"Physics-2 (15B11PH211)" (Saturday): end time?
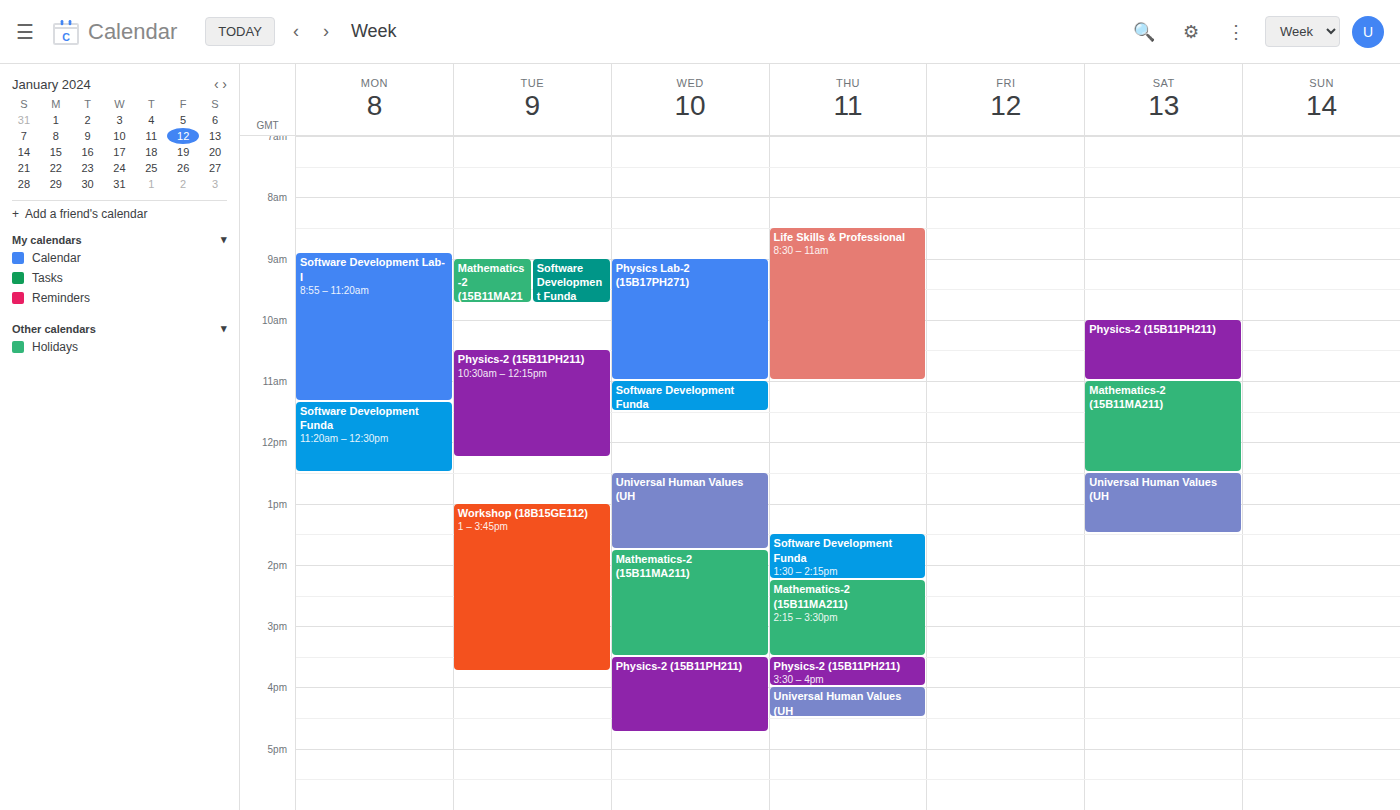
11:00 AM